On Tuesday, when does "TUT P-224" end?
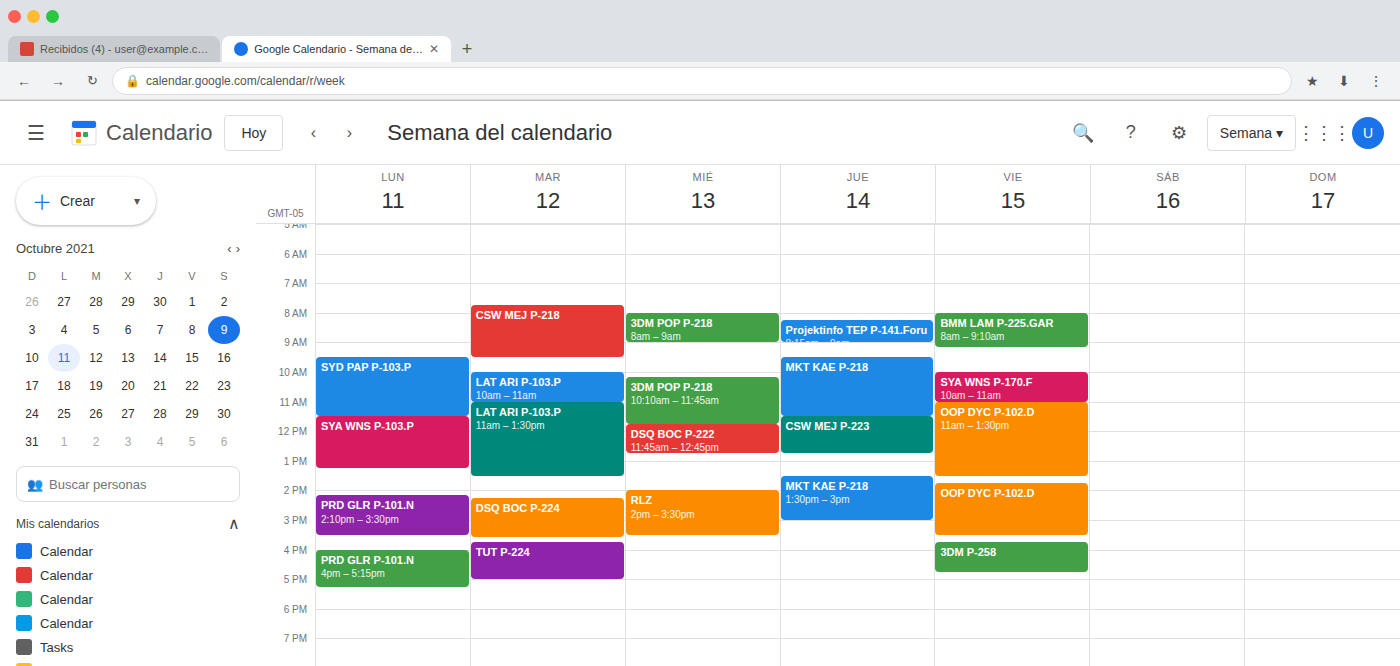
5:00 PM